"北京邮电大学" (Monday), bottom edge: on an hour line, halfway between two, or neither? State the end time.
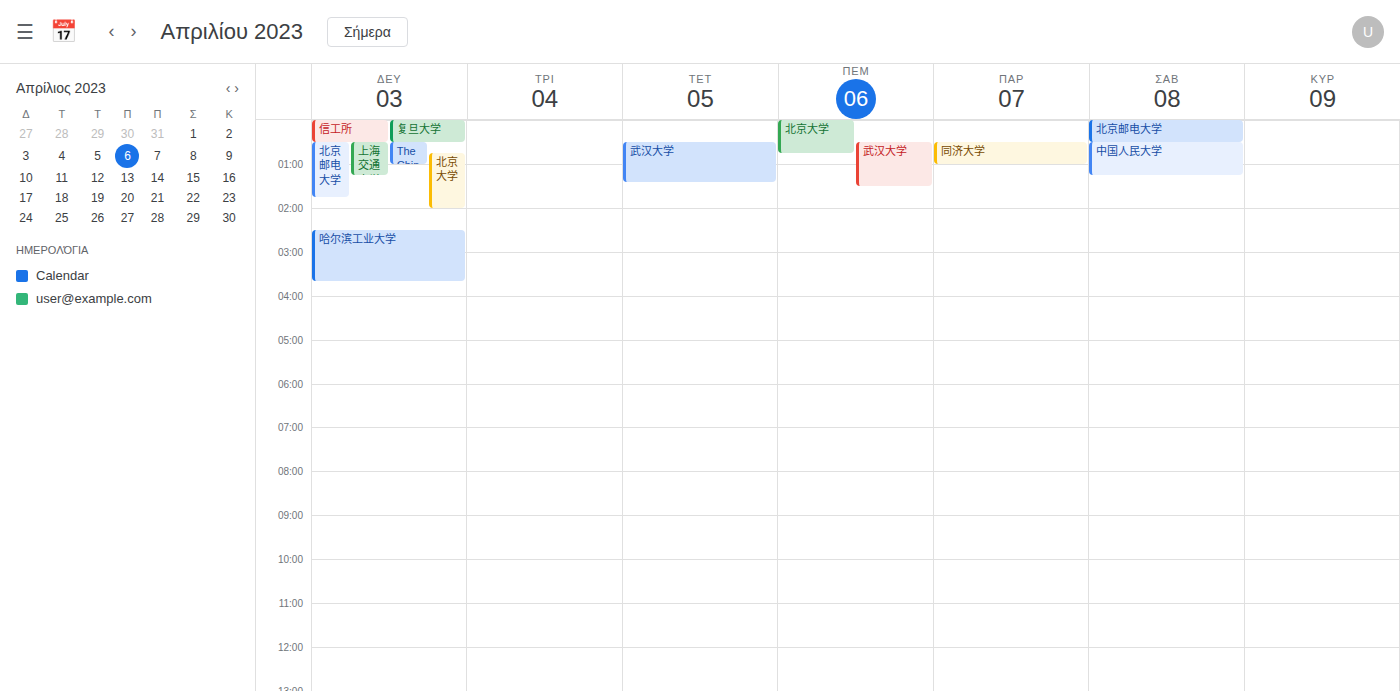
01:45 -- neither: three quarters of the way from the 01:00 line to the 02:00 line.